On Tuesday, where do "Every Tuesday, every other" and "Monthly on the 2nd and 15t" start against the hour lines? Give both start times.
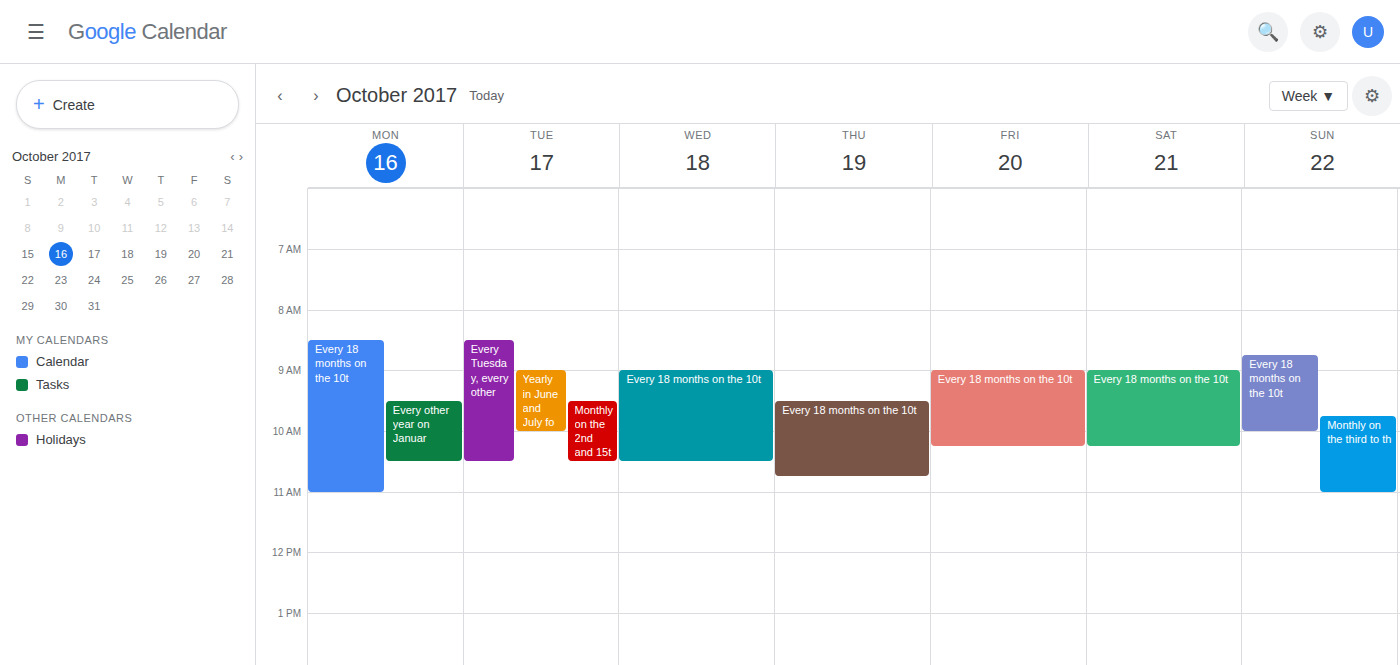
"Every Tuesday, every other": 8:30 AM, halfway between the 8 AM and 9 AM lines. "Monthly on the 2nd and 15t": 9:30 AM, halfway between the 9 AM and 10 AM lines.